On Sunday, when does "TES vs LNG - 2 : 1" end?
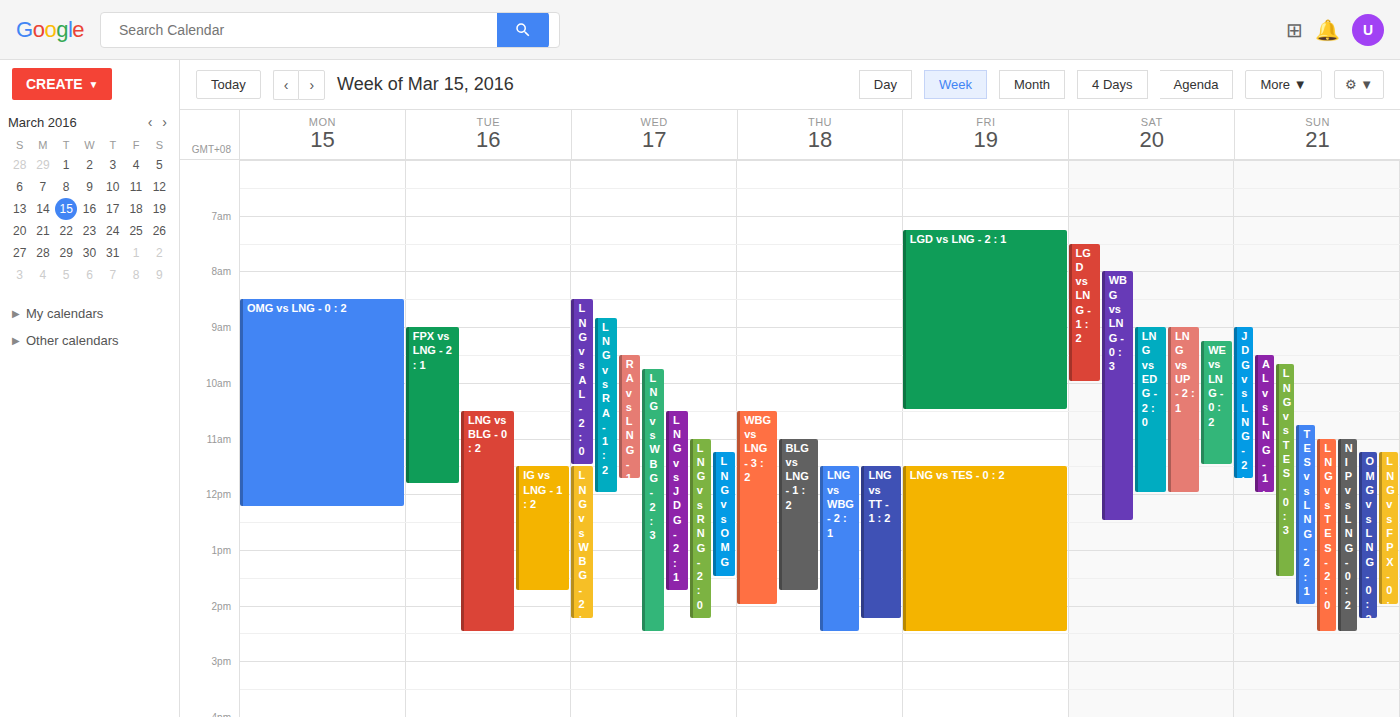
2:00 PM